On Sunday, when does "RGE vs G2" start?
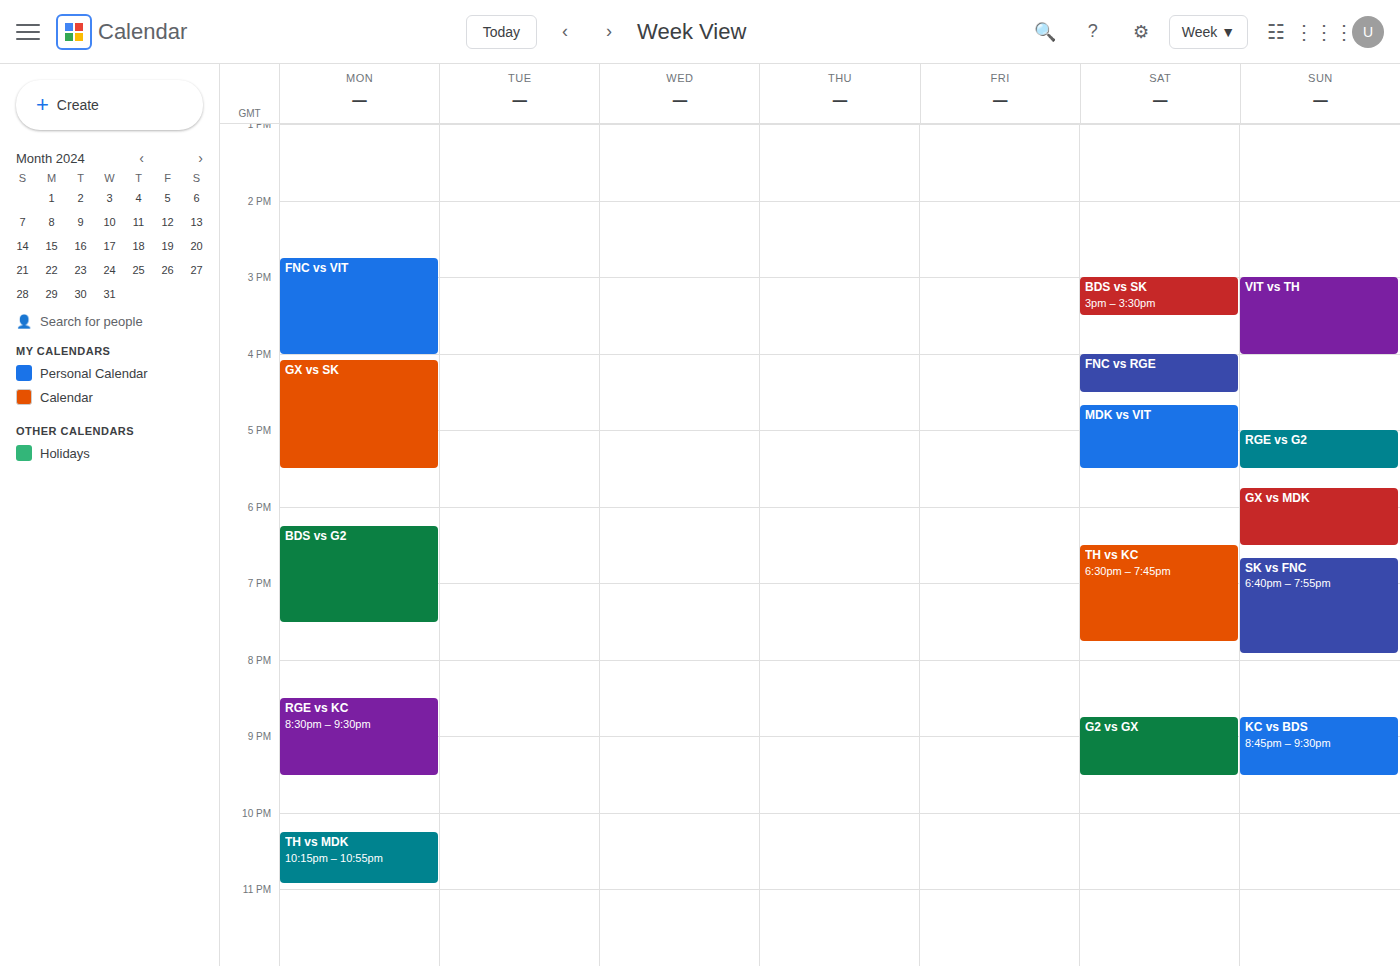
5:00 PM